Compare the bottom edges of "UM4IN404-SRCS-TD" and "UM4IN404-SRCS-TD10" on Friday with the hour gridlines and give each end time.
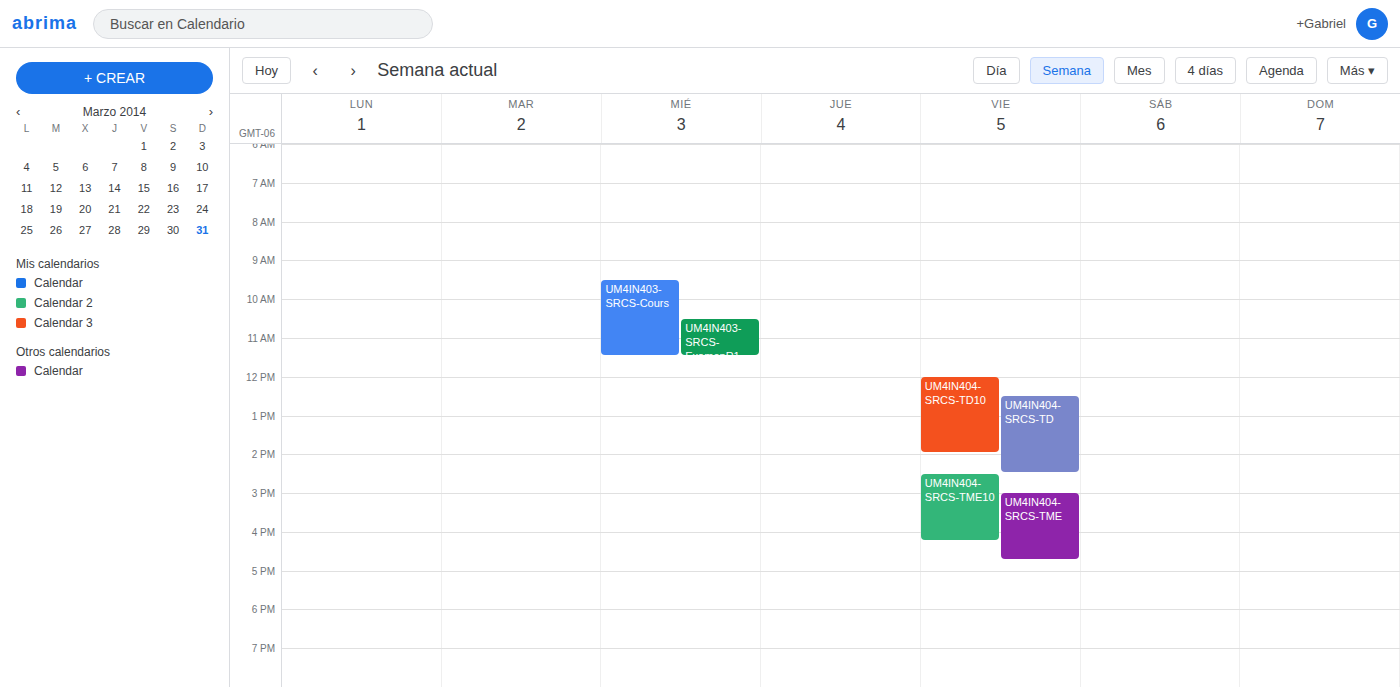
"UM4IN404-SRCS-TD": 2:30 PM, halfway between the 2 PM and 3 PM lines. "UM4IN404-SRCS-TD10": 2:00 PM, exactly on the 2 PM line.